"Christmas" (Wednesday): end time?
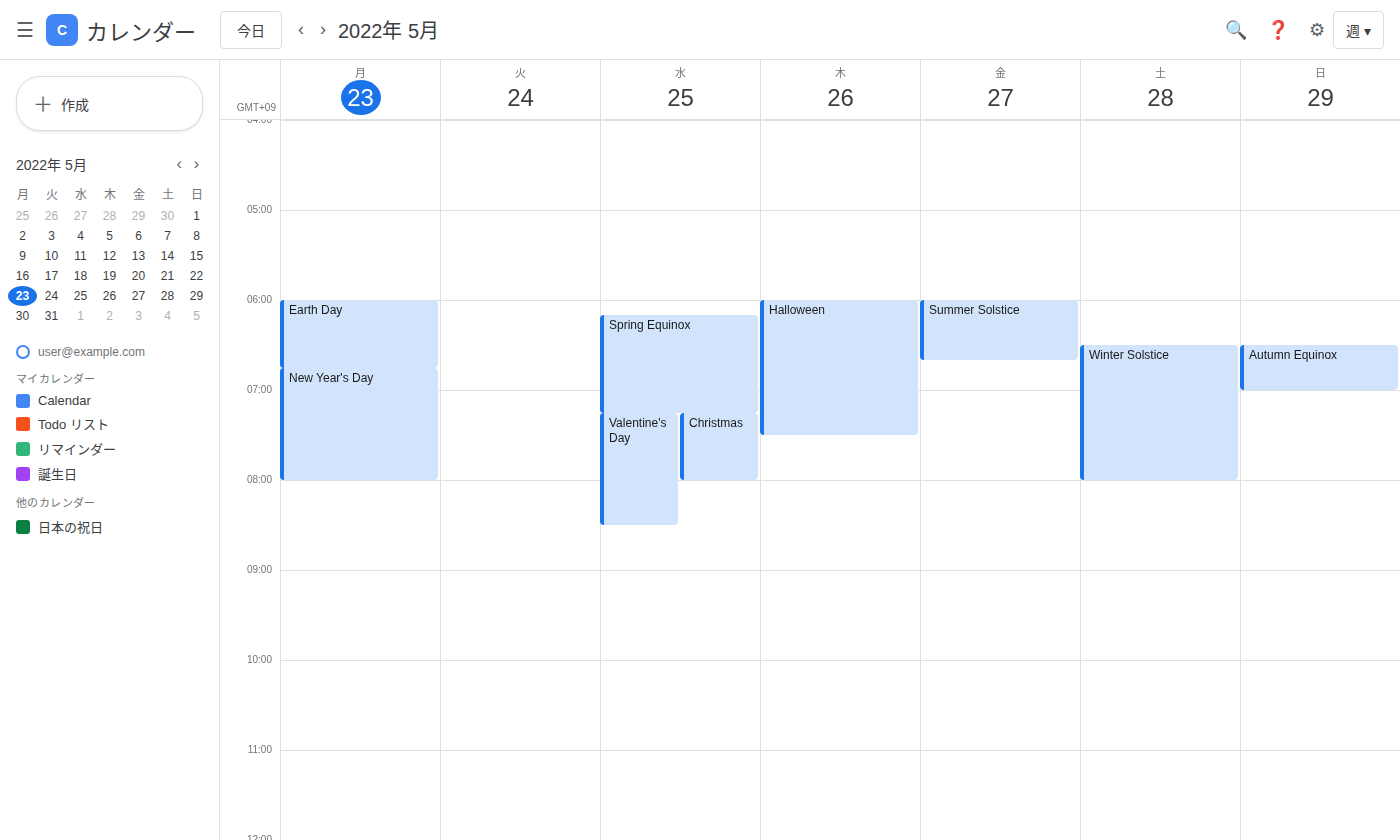
8:00 AM